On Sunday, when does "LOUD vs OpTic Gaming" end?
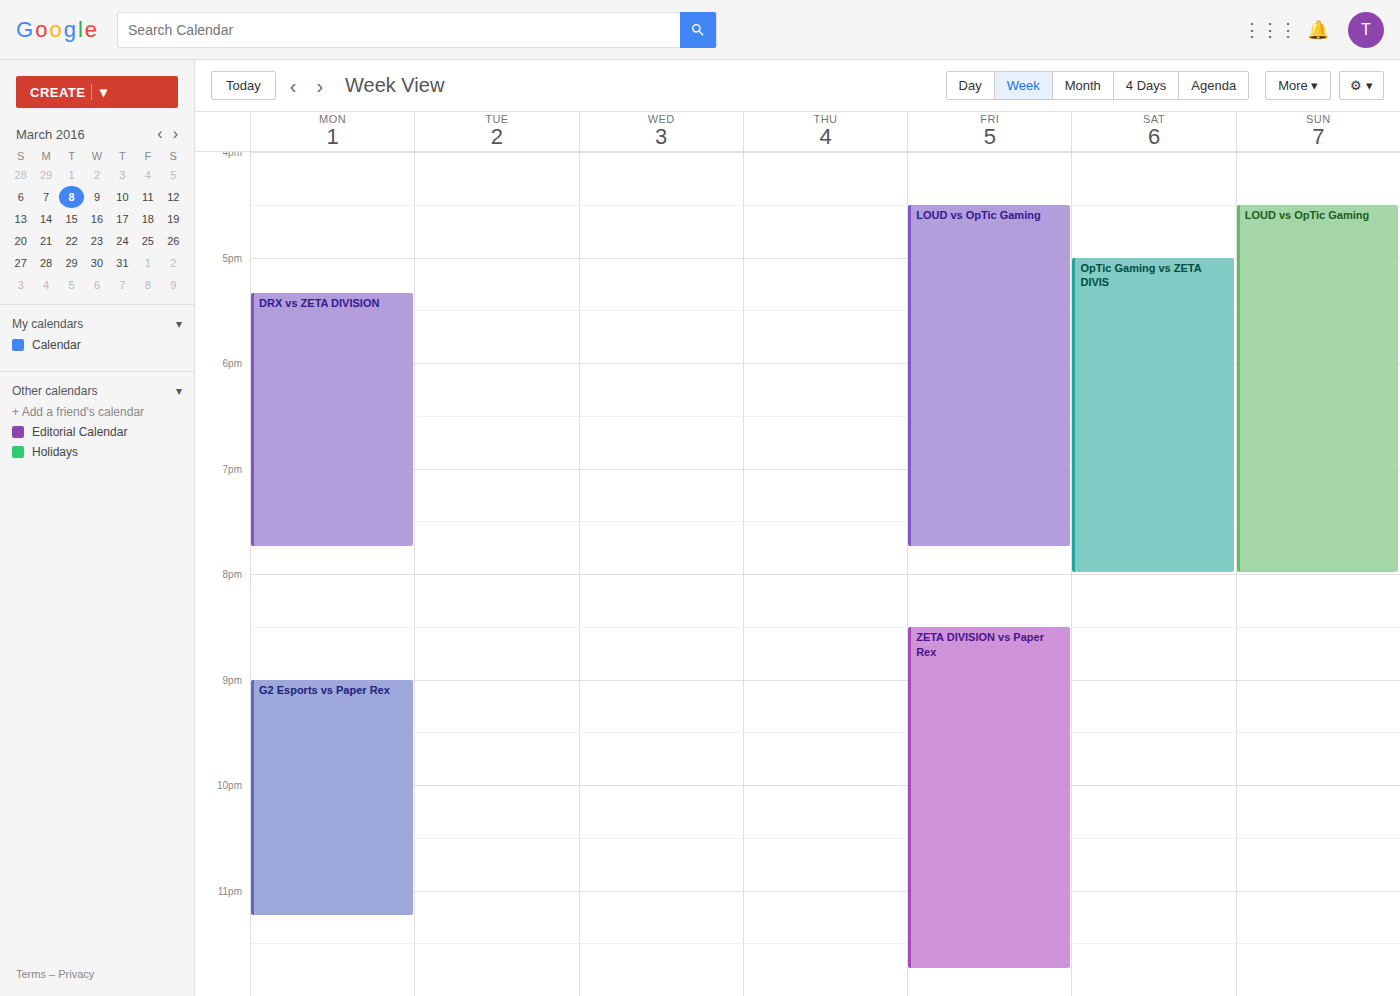
8:00 PM